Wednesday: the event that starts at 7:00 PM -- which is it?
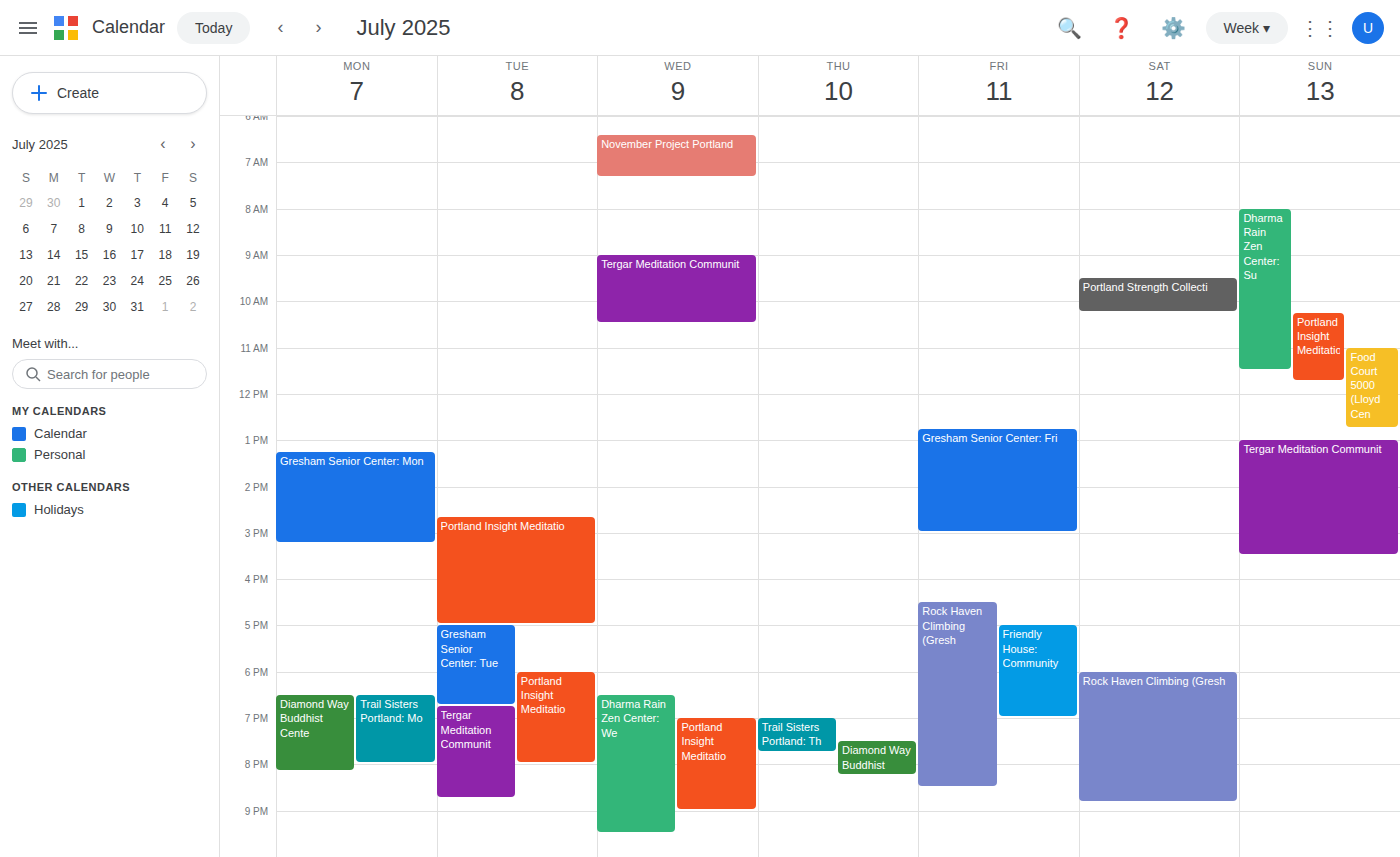
"Portland Insight Meditatio"